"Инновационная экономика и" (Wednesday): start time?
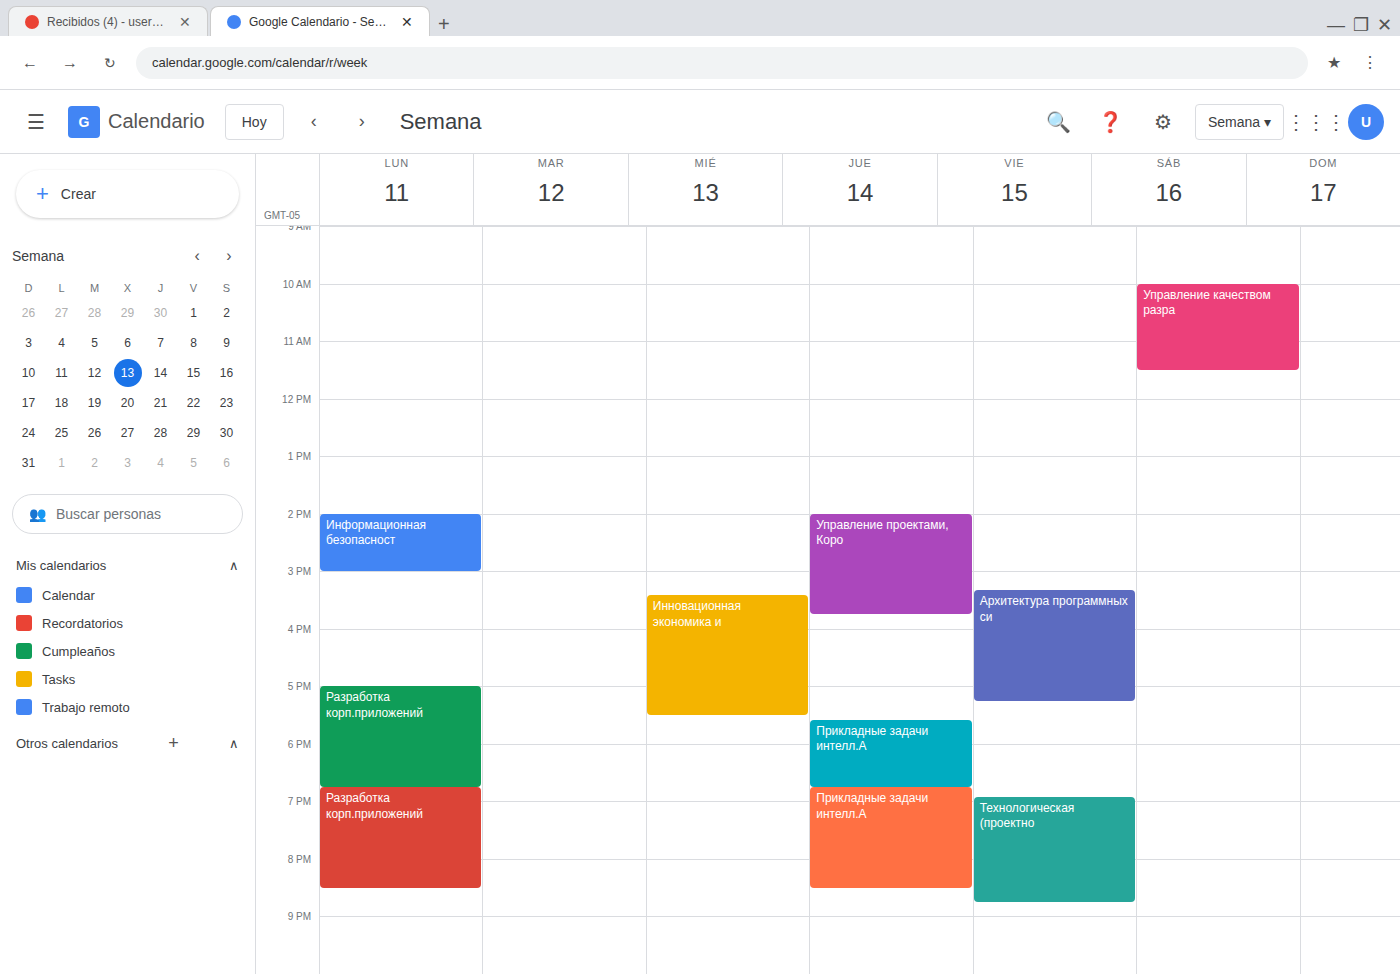
15:25